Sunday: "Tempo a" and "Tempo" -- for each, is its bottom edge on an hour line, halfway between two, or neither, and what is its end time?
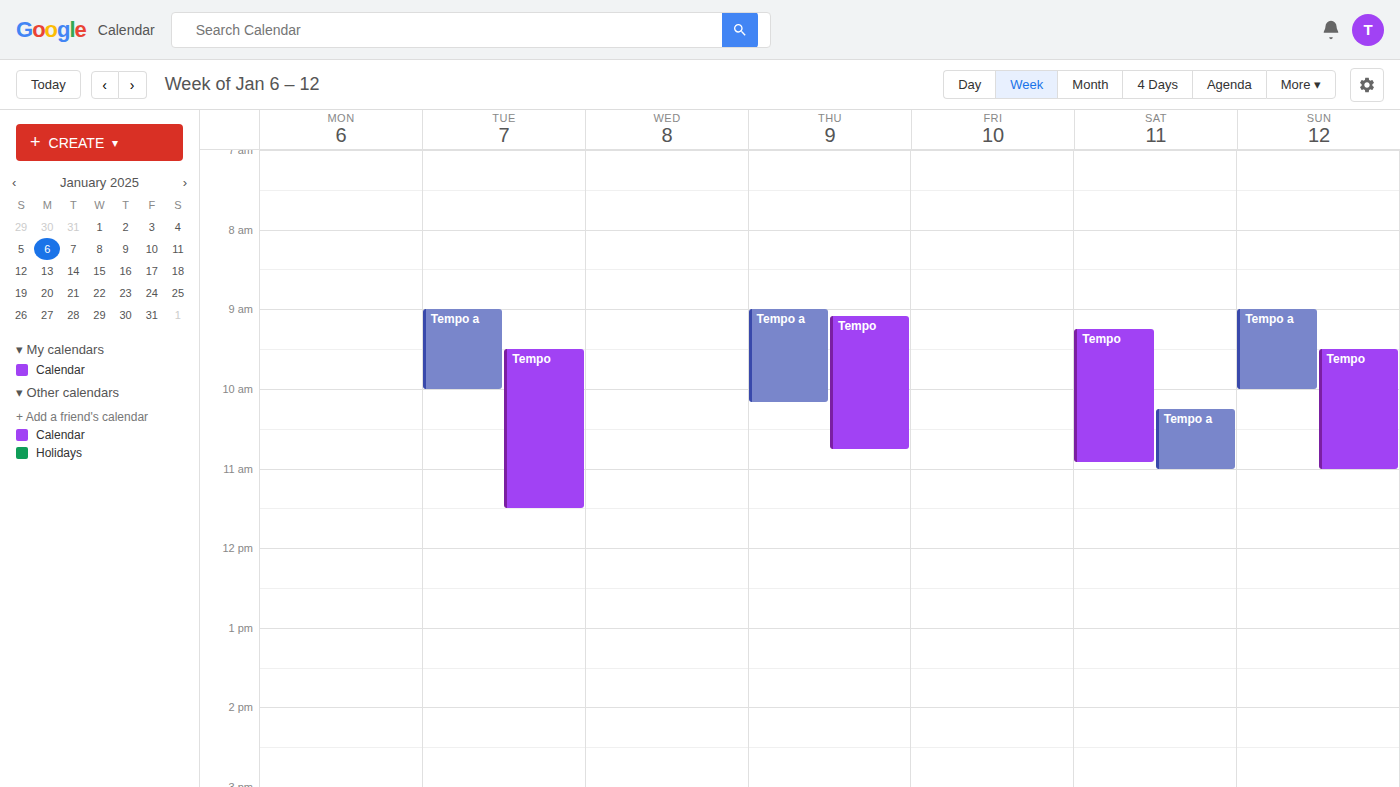
"Tempo a": 10:00 AM, exactly on the 10 AM line. "Tempo": 11:00 AM, exactly on the 11 AM line.